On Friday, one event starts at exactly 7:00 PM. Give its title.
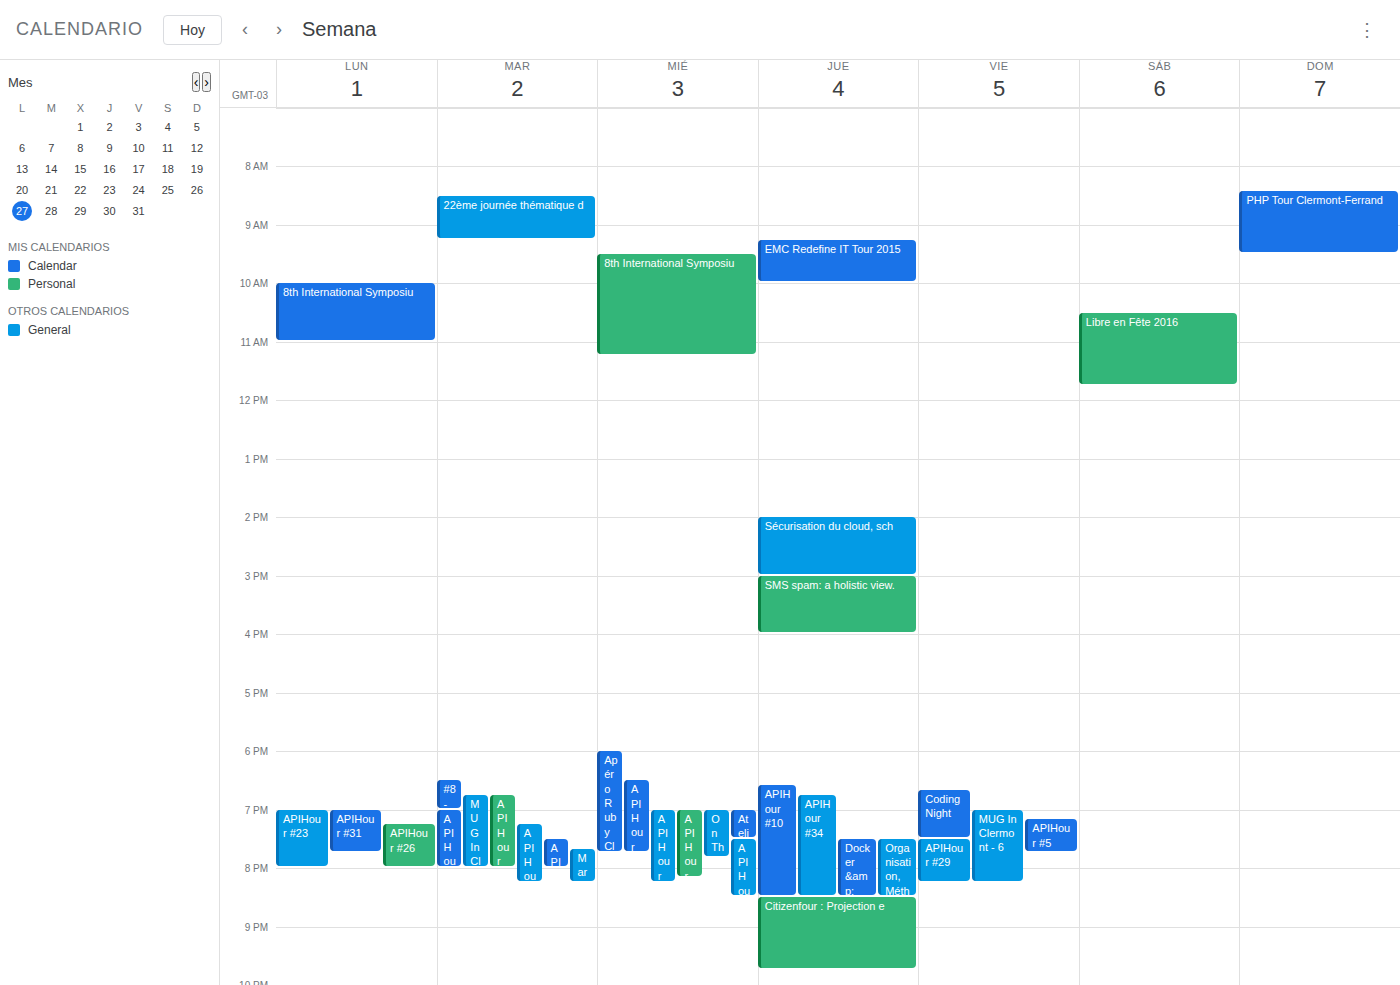
"MUG In Clermont - 6"